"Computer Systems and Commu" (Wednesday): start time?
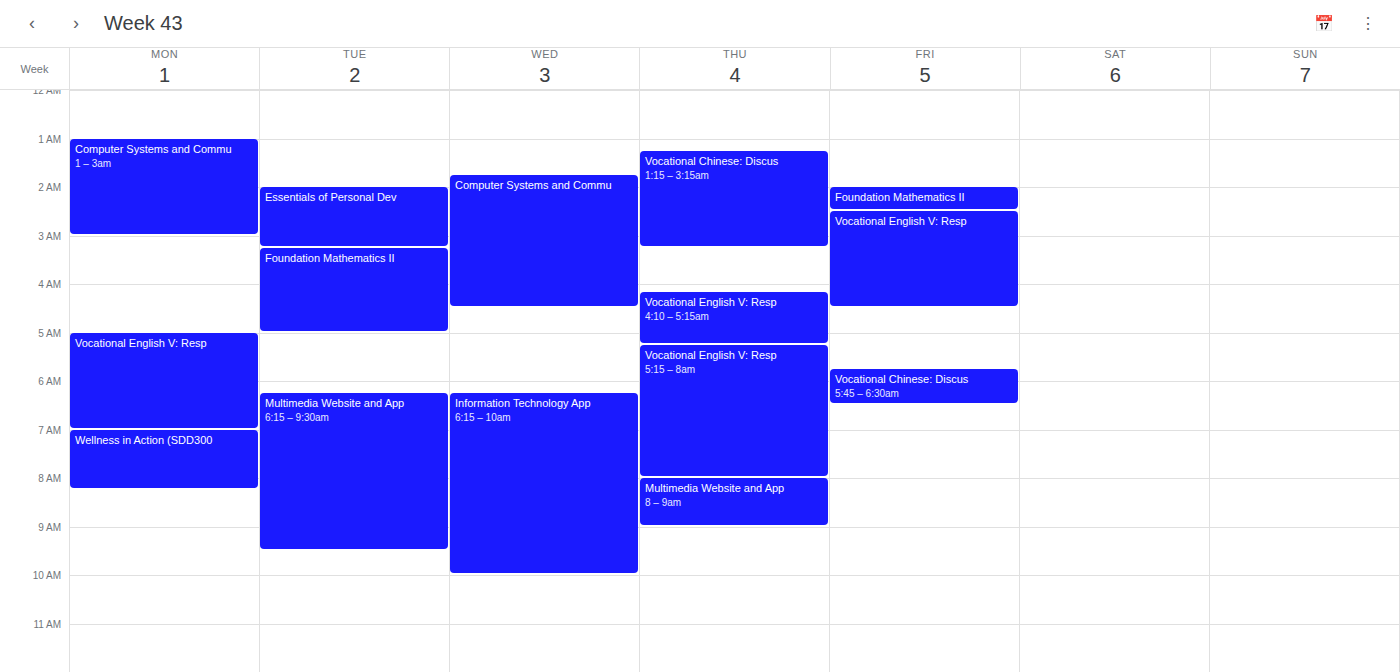
1:45 AM